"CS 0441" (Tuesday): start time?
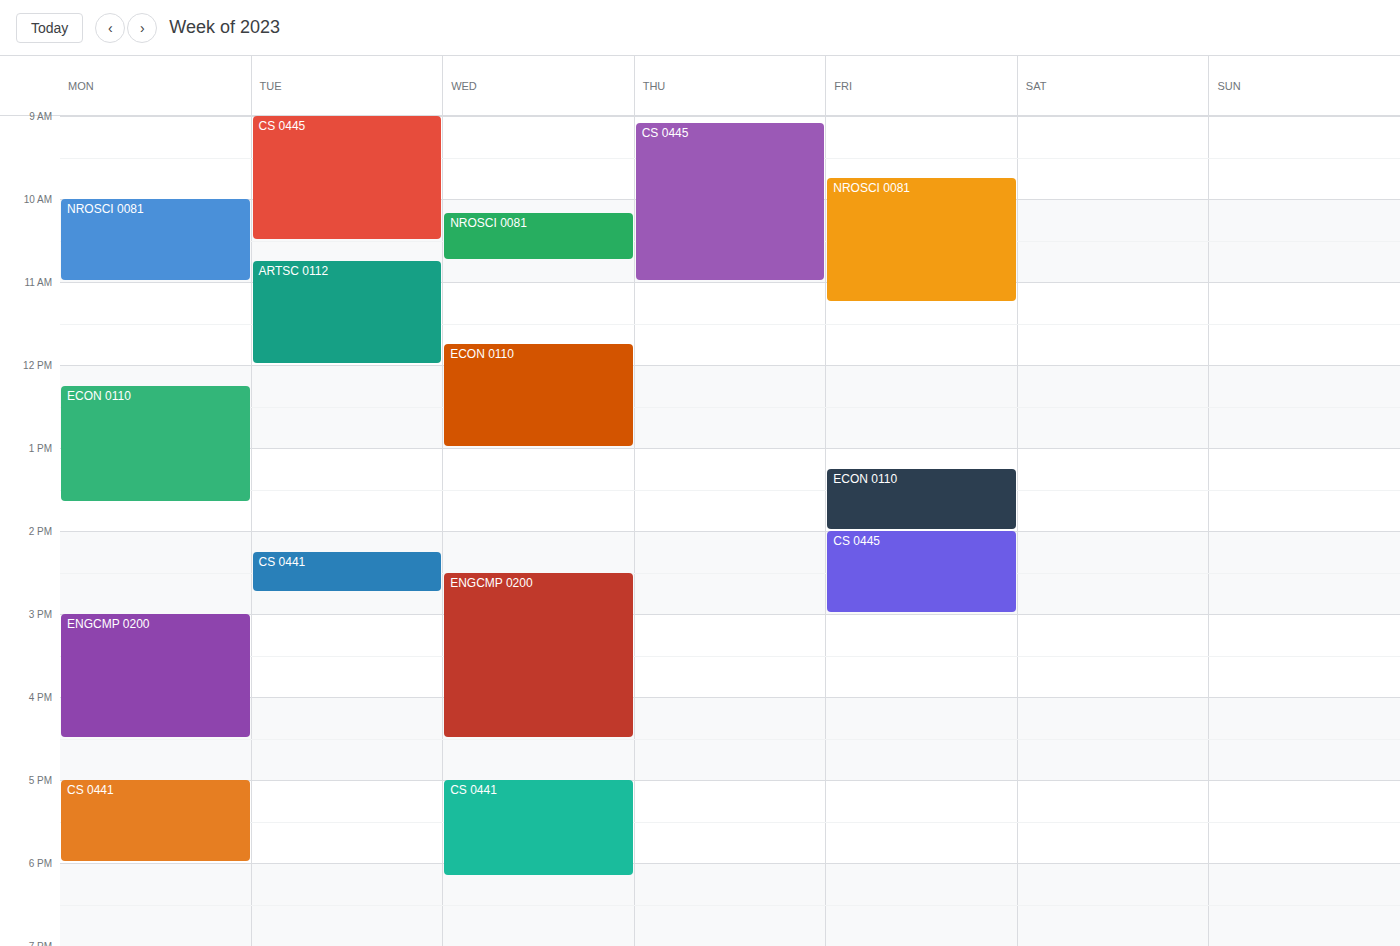
2:15 PM